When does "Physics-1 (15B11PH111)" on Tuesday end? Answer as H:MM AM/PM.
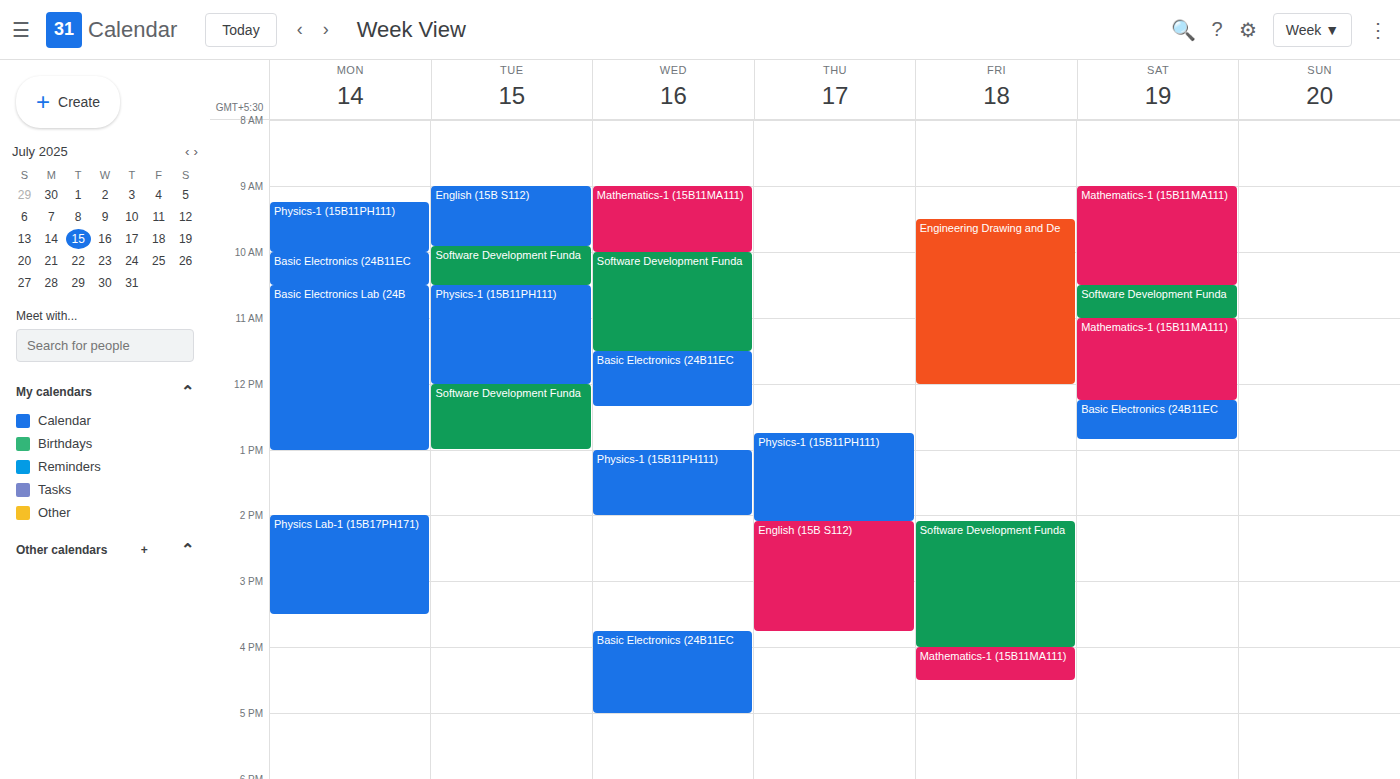
12:00 PM